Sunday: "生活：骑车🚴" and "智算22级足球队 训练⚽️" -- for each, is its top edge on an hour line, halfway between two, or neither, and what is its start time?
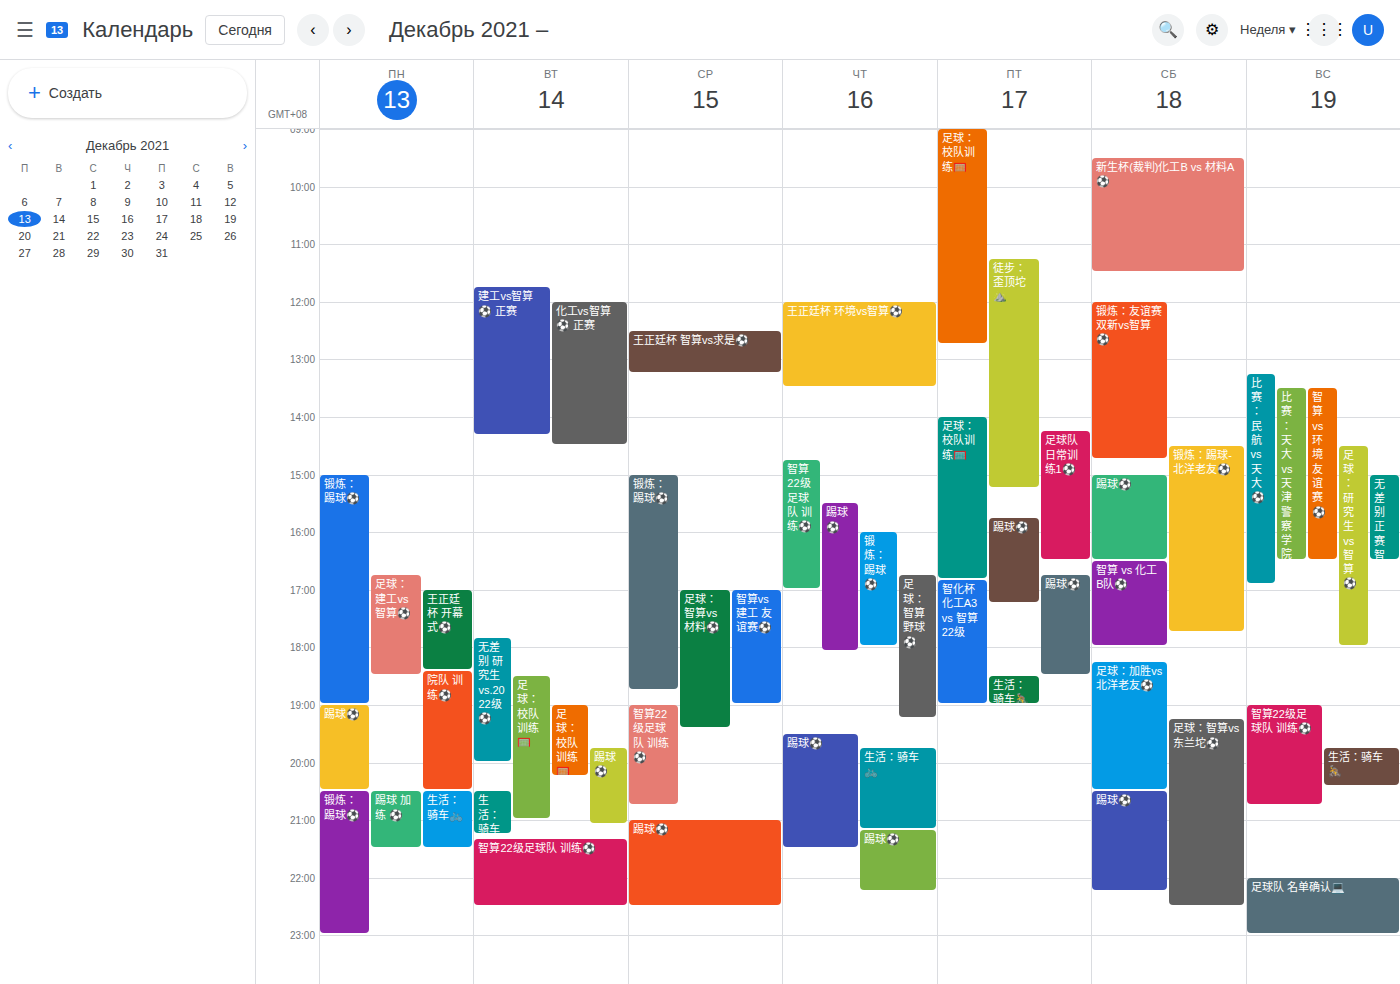
"生活：骑车🚴": 7:45 PM, neither: three quarters of the way from the 7 PM line to the 8 PM line. "智算22级足球队 训练⚽️": 7:00 PM, exactly on the 7 PM line.